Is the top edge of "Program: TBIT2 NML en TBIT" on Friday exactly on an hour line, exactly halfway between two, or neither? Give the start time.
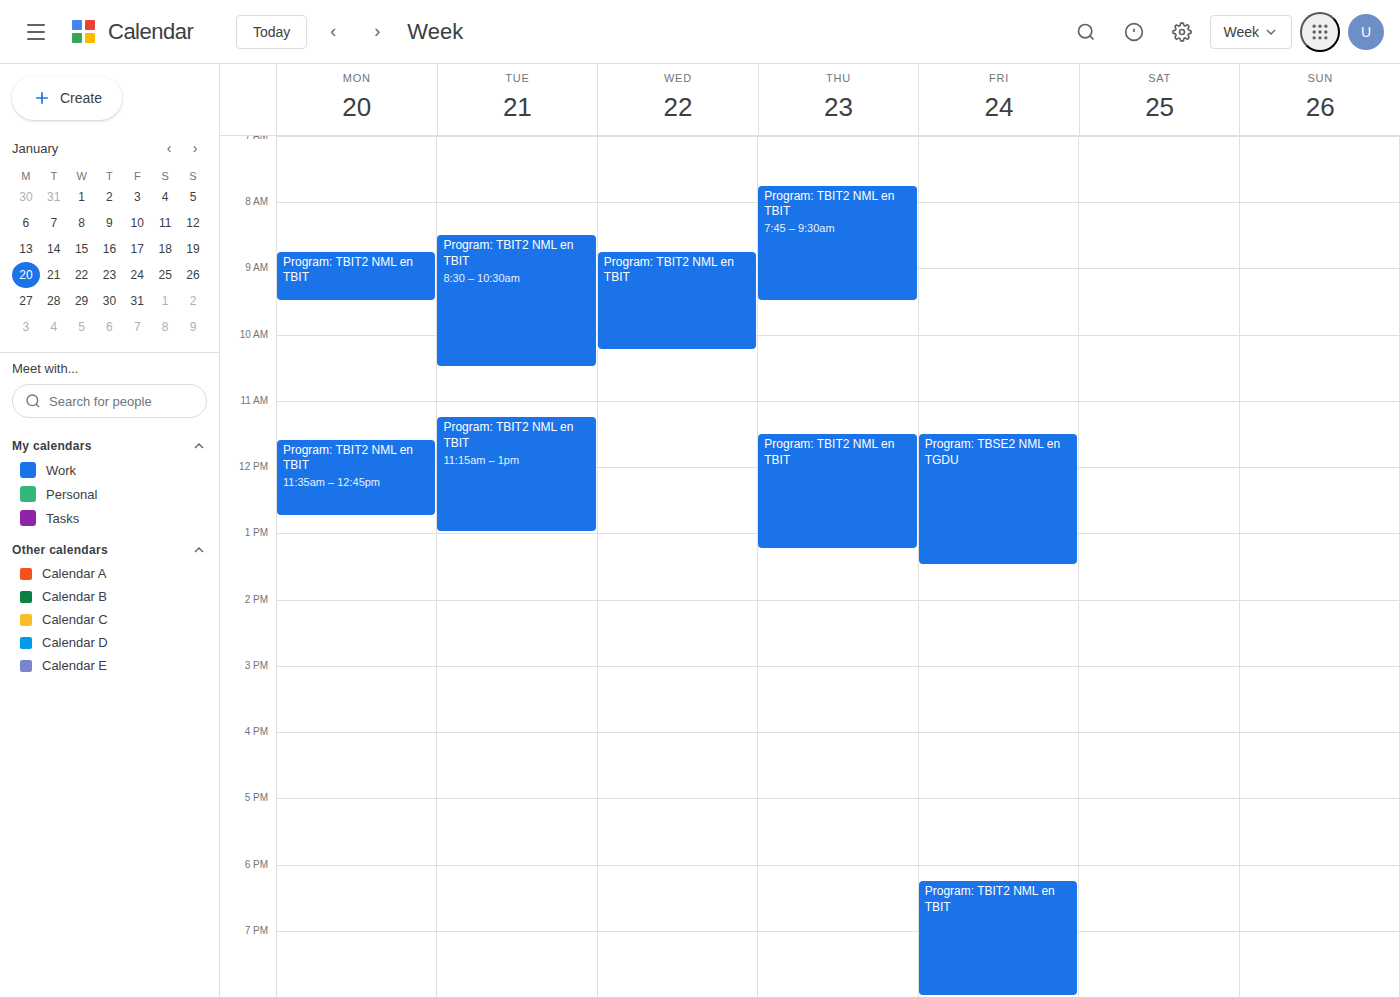
6:15 PM -- neither: a quarter of the way from the 6 PM line to the 7 PM line.